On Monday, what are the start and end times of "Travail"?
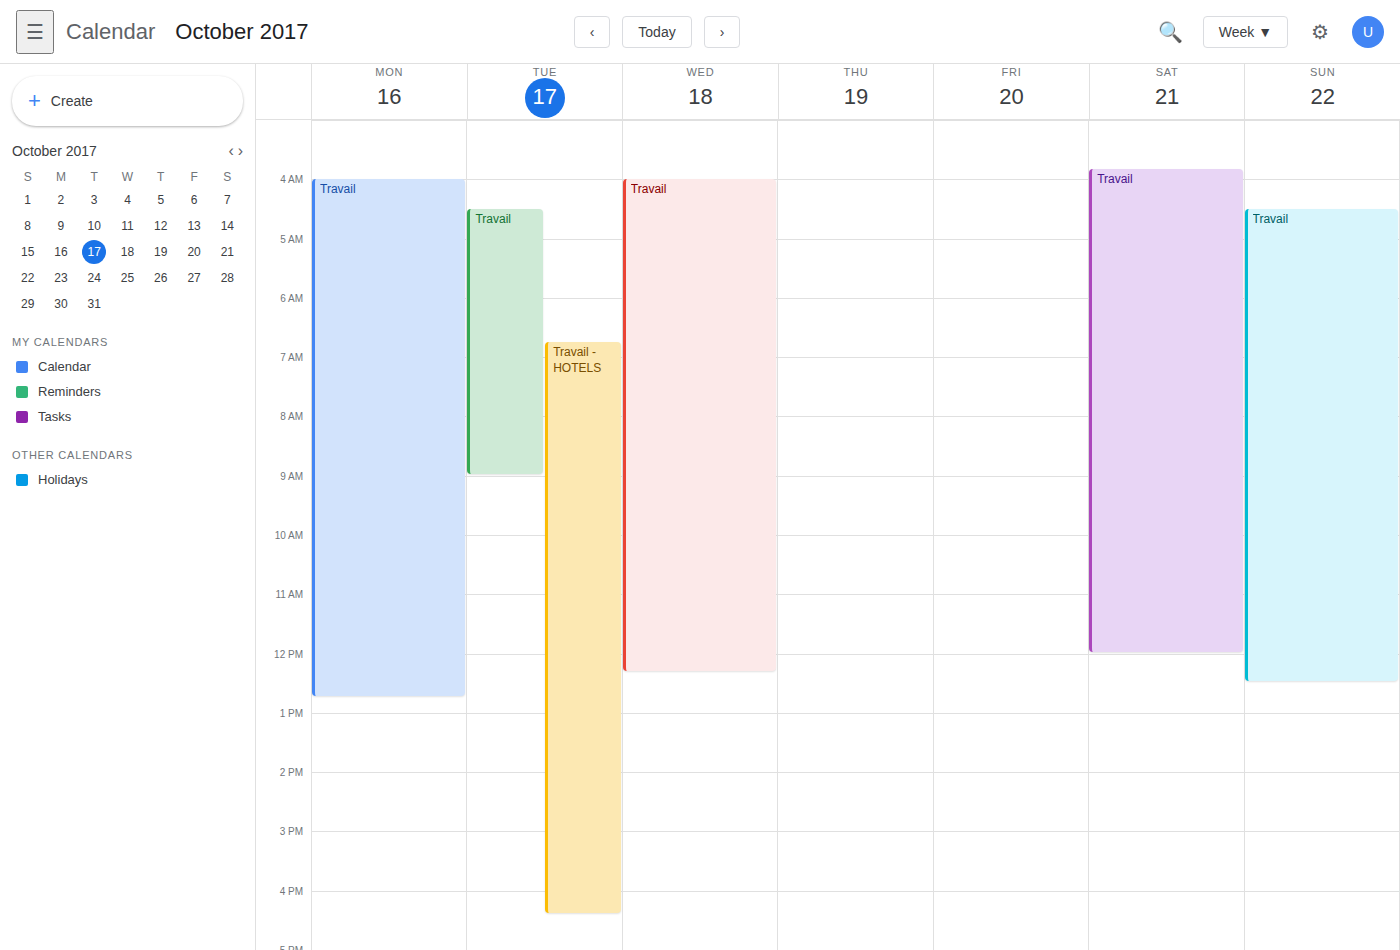
4:00 AM to 12:45 PM